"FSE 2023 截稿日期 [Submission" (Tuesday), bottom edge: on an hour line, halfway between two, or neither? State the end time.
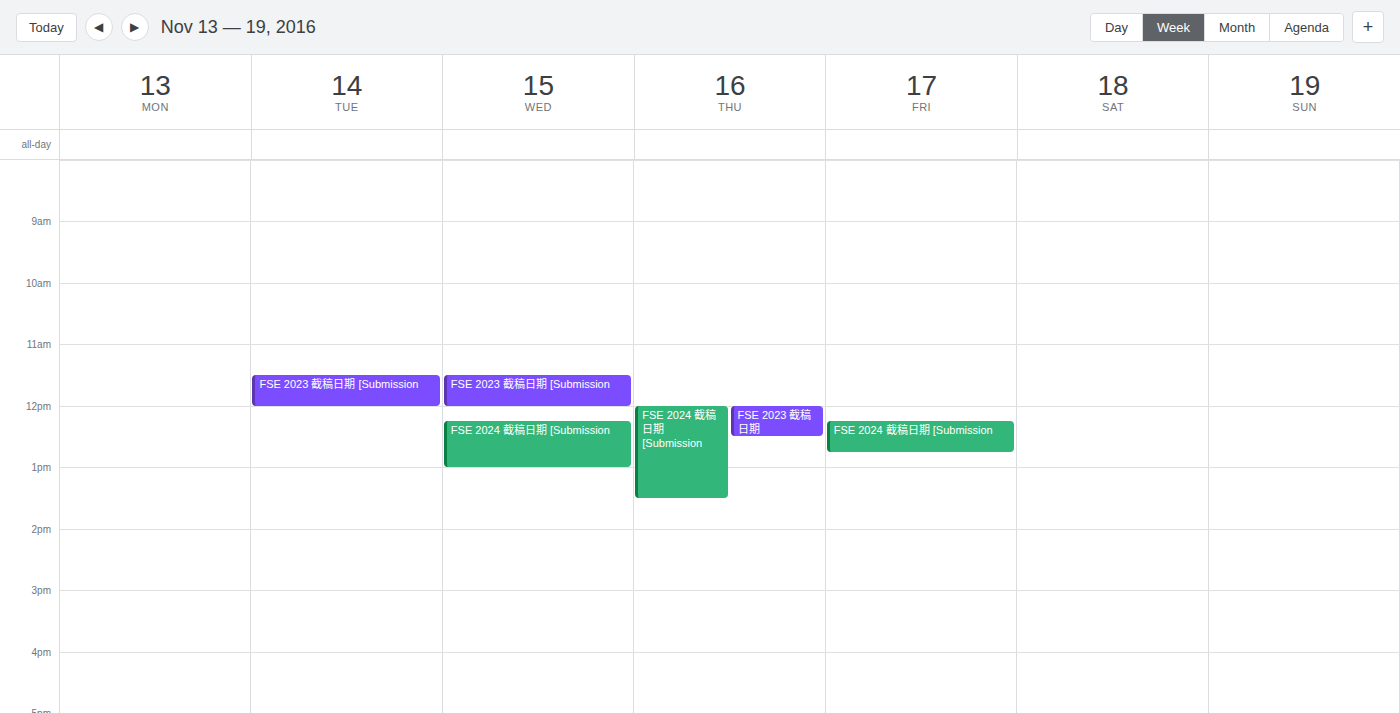
12:00 PM -- exactly on the 12 PM line.